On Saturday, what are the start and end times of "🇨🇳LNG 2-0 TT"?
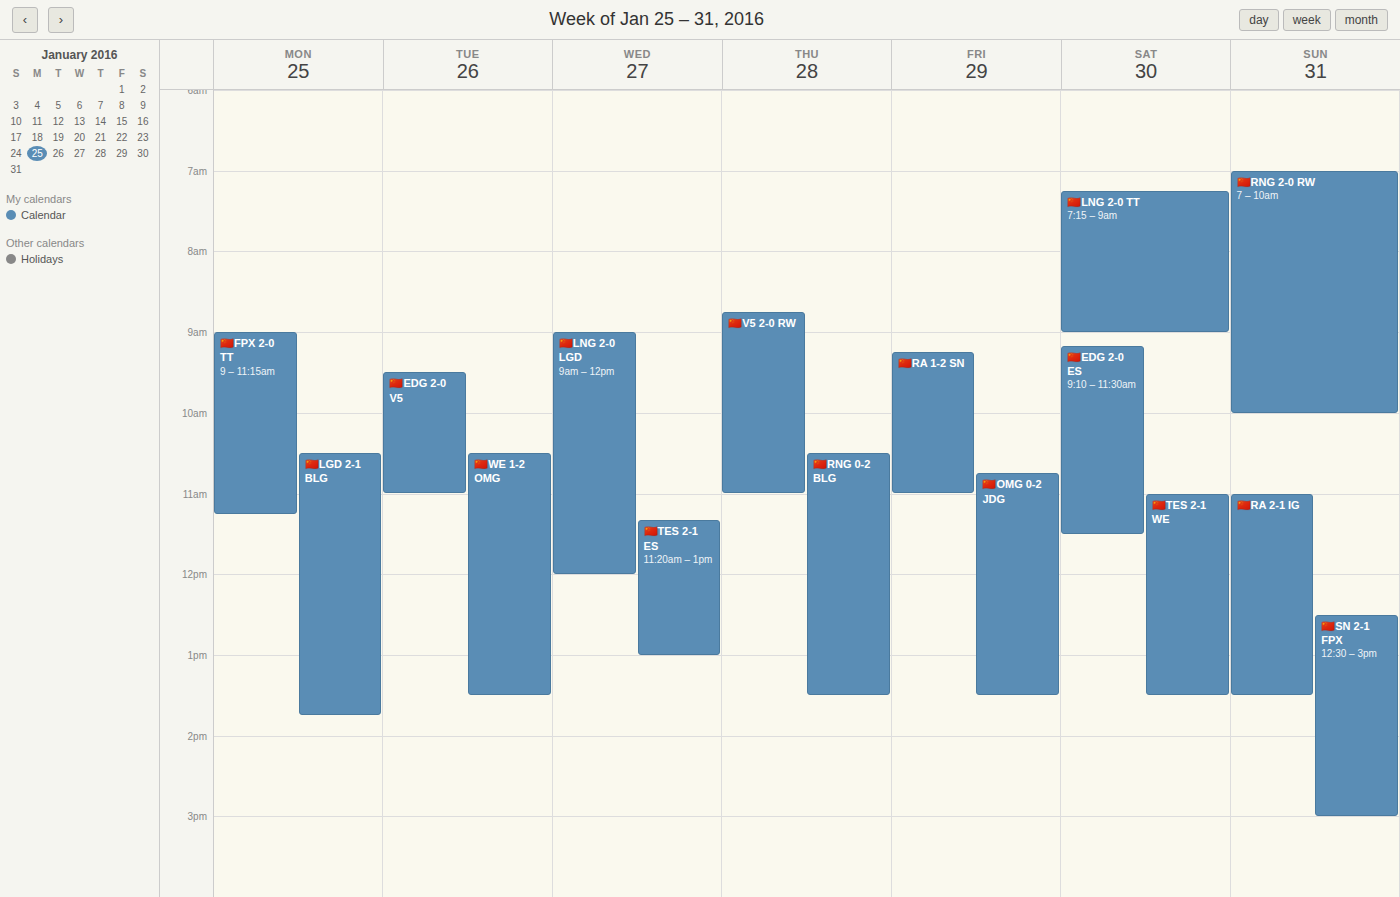
7:15 AM to 9:00 AM